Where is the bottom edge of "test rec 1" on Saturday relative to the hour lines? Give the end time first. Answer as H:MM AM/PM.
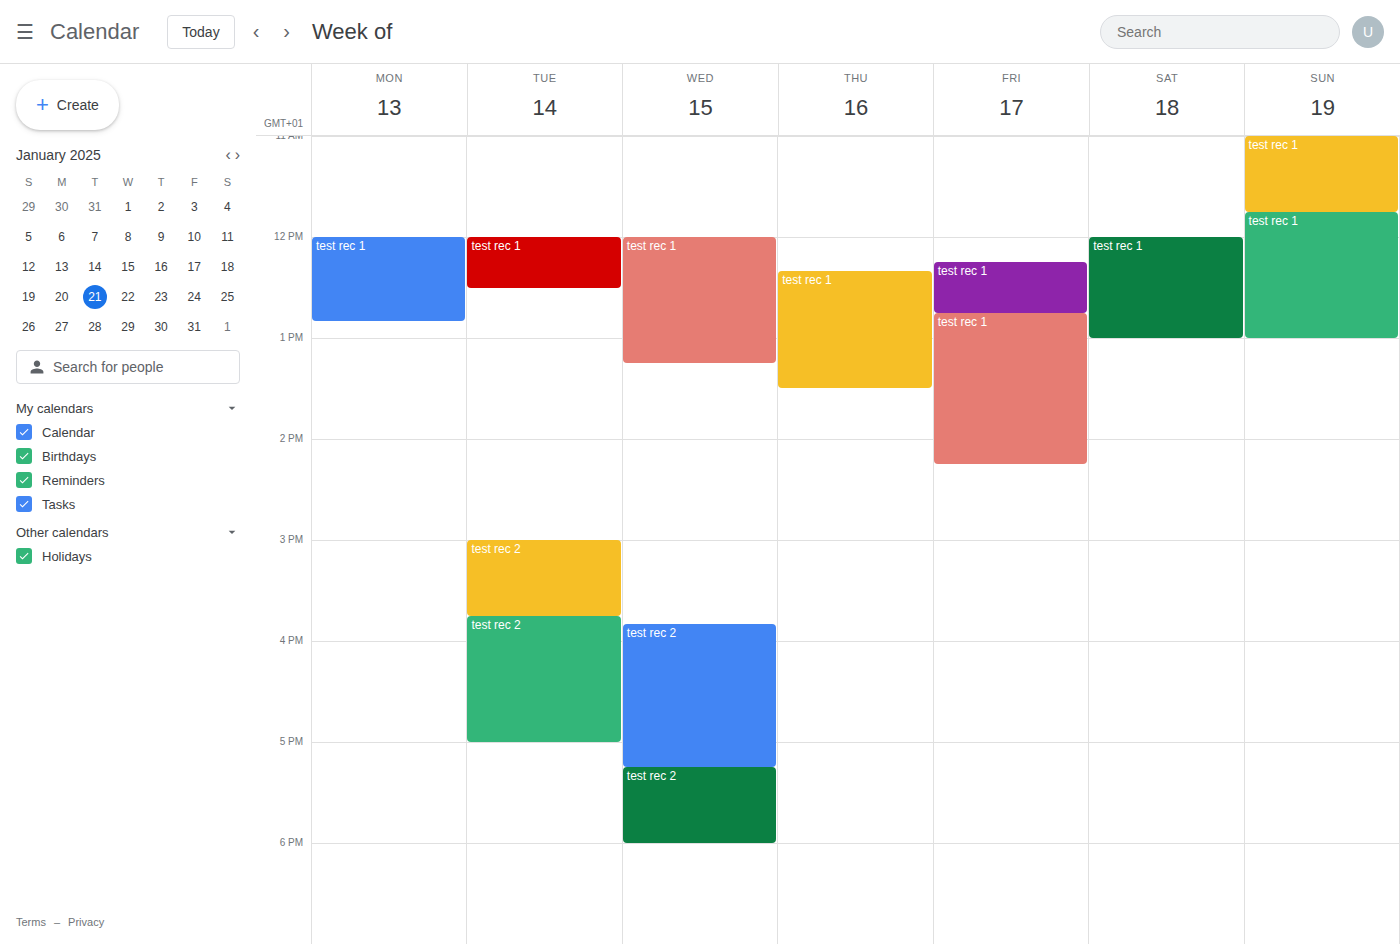
1:00 PM -- exactly on the 1 PM line.